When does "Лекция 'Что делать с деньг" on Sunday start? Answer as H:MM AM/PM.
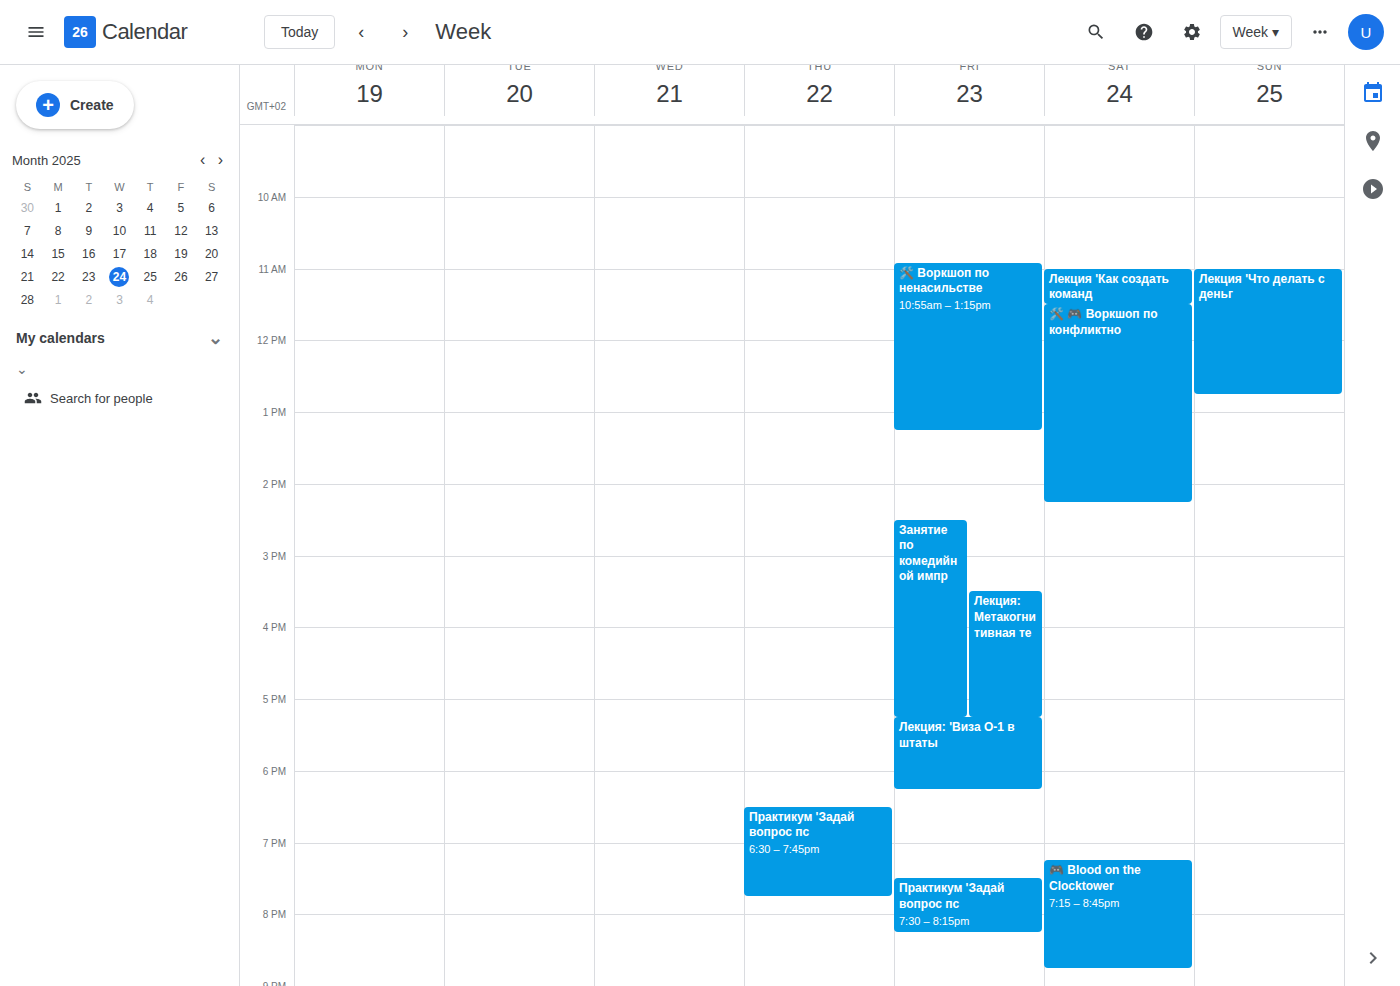
11:00 AM